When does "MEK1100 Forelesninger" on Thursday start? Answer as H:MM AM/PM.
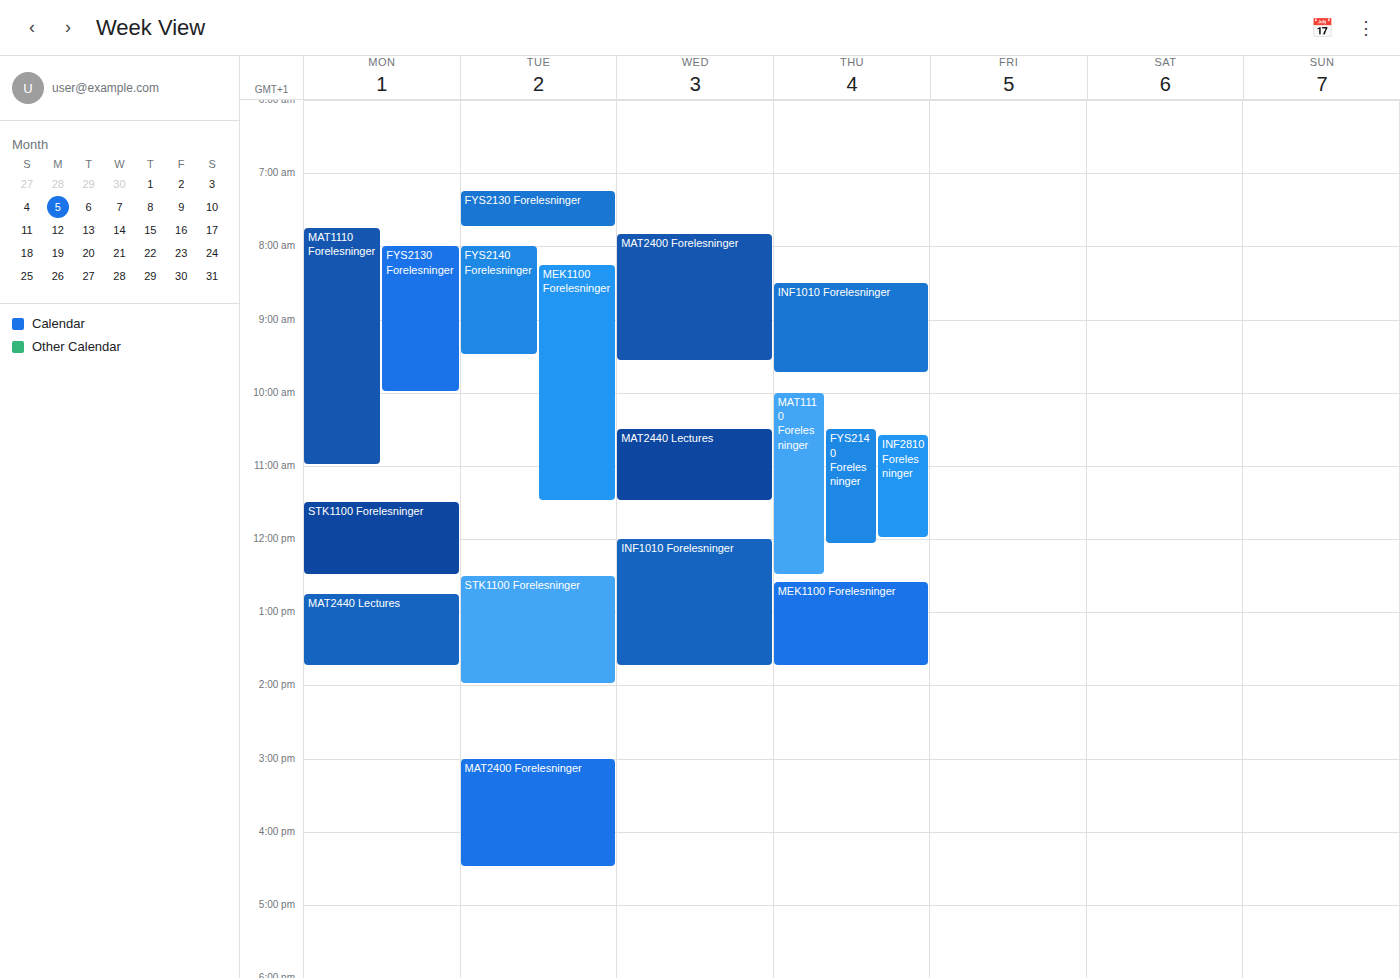
12:35 PM